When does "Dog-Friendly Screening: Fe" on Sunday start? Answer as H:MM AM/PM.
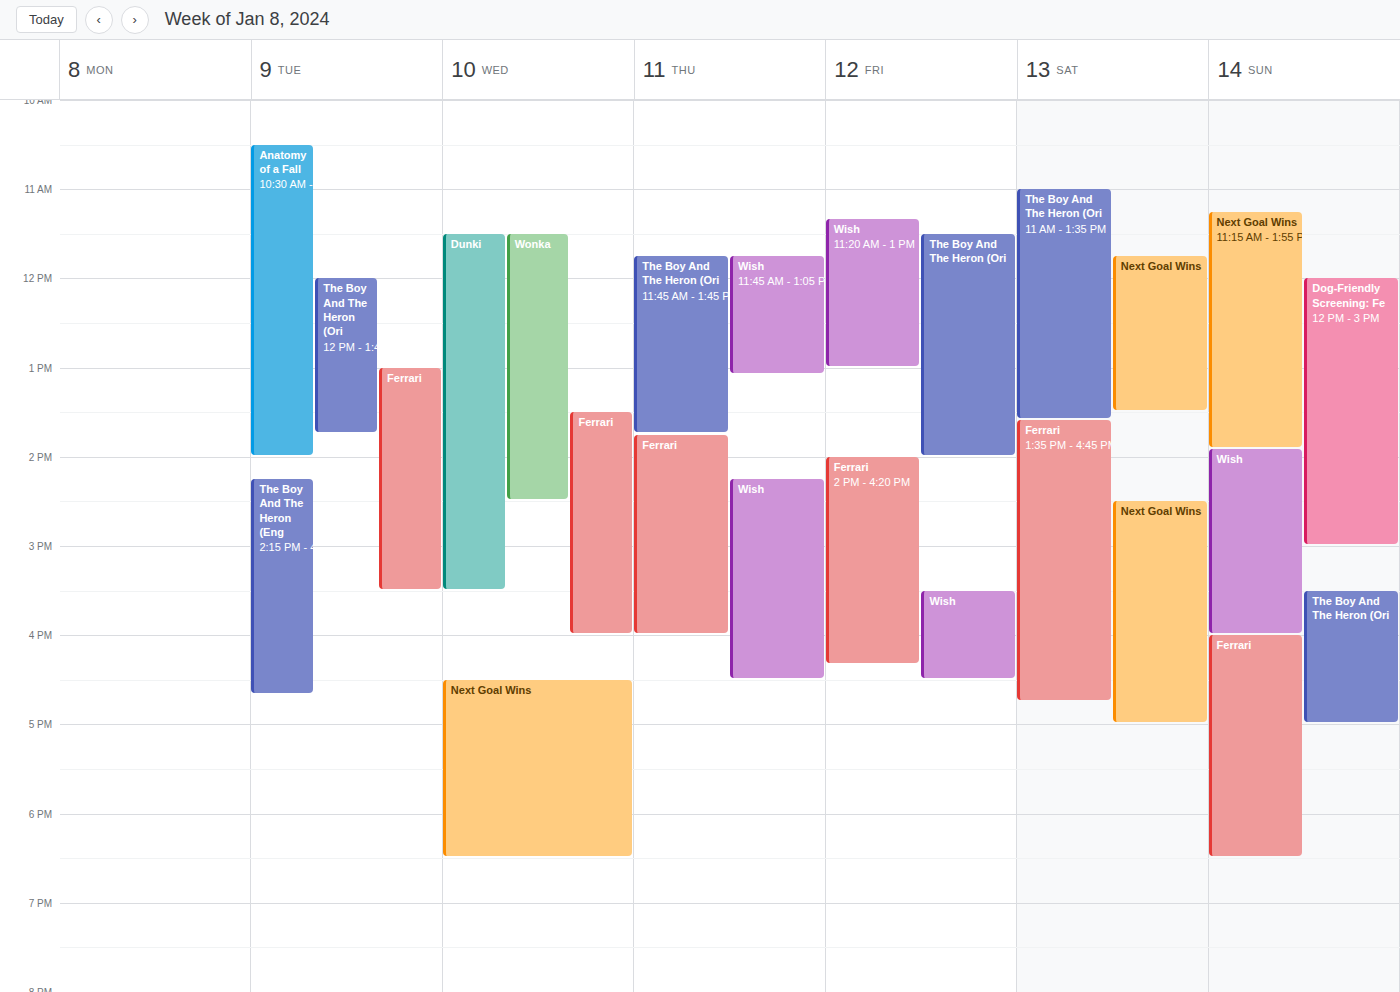
12:00 PM